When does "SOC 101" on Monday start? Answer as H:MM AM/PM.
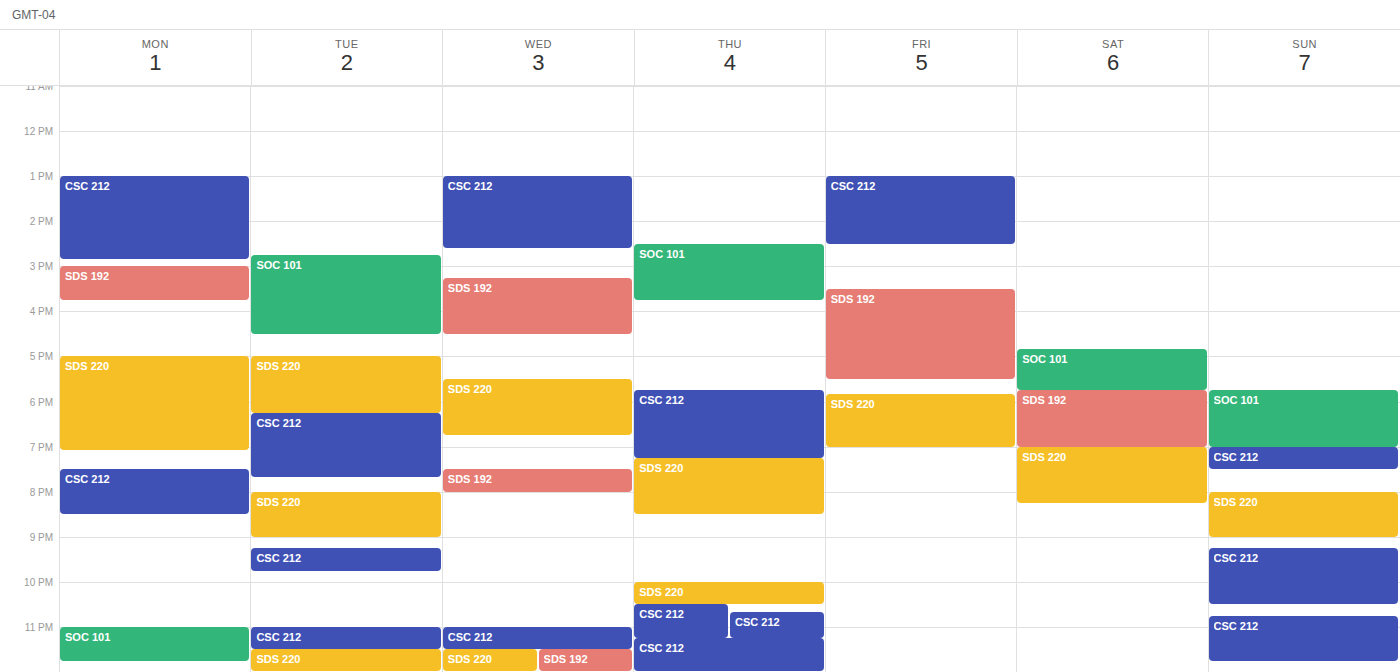
11:00 PM